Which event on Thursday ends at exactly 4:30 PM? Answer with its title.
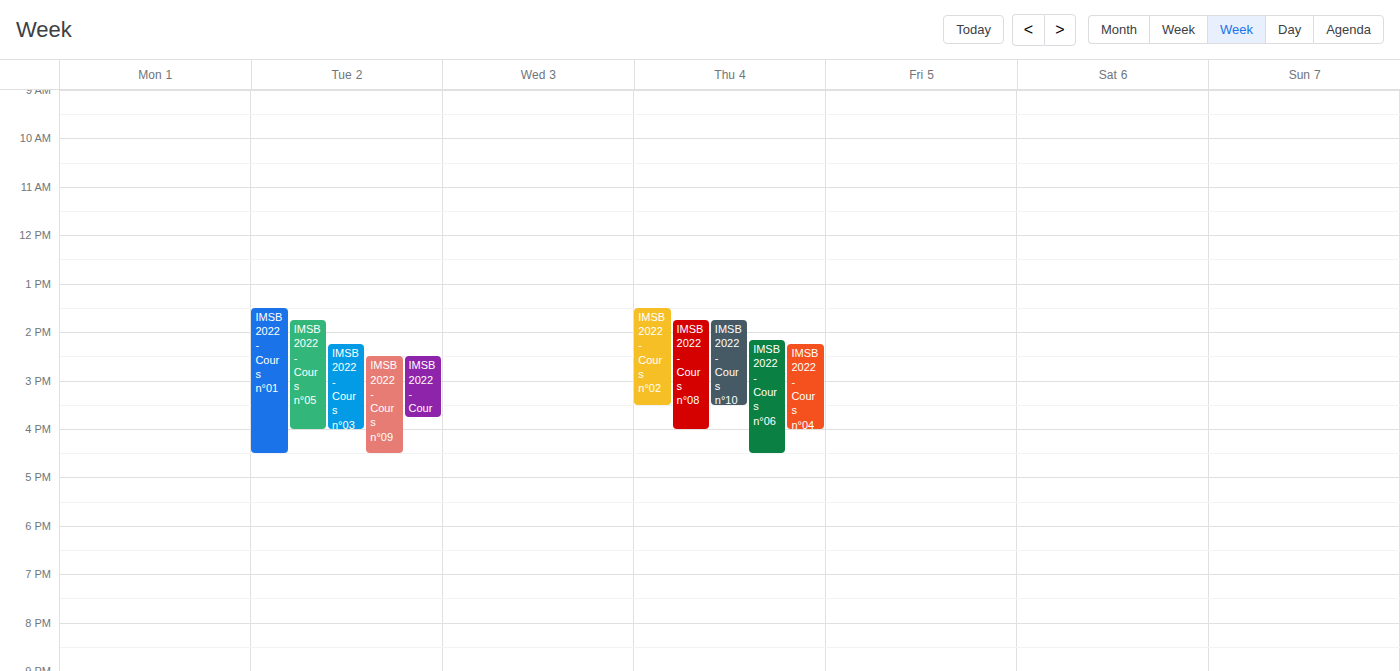
"IMSB2022 - Cours n°06"